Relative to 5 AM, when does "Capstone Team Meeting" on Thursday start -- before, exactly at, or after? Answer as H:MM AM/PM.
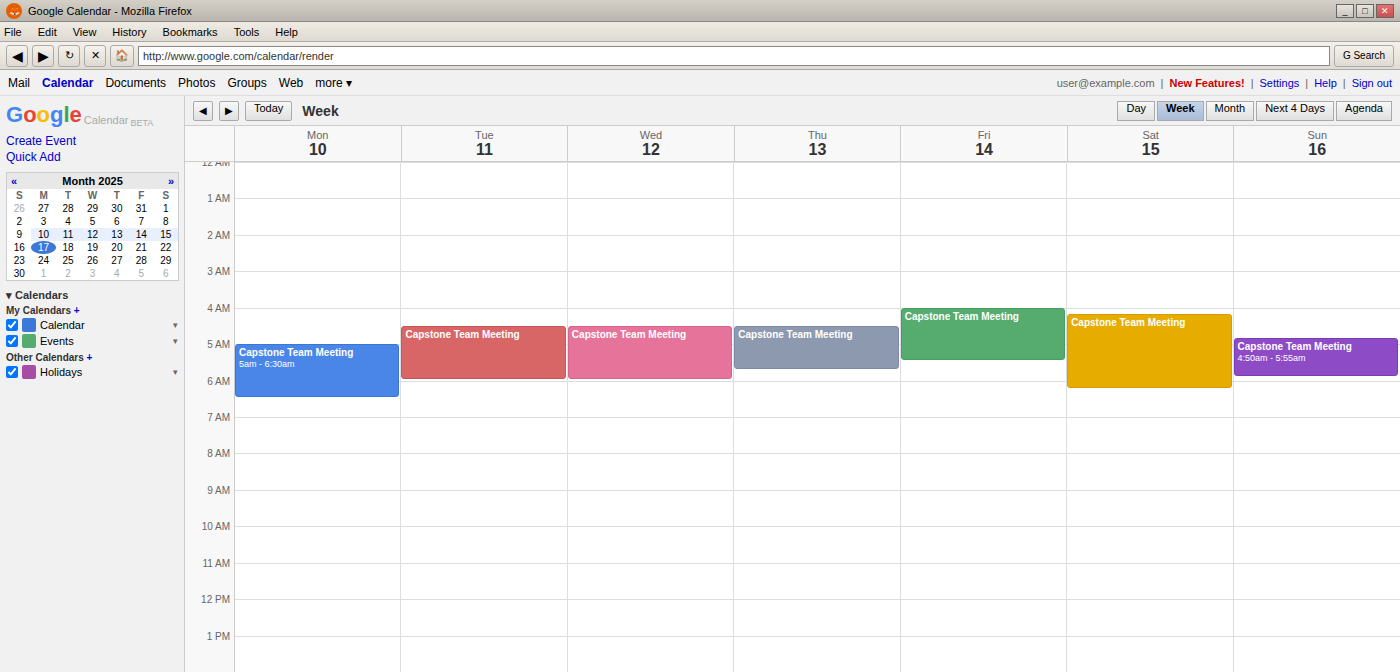
4:30 AM -- before 5 AM, 30 minutes above the 5 AM line.